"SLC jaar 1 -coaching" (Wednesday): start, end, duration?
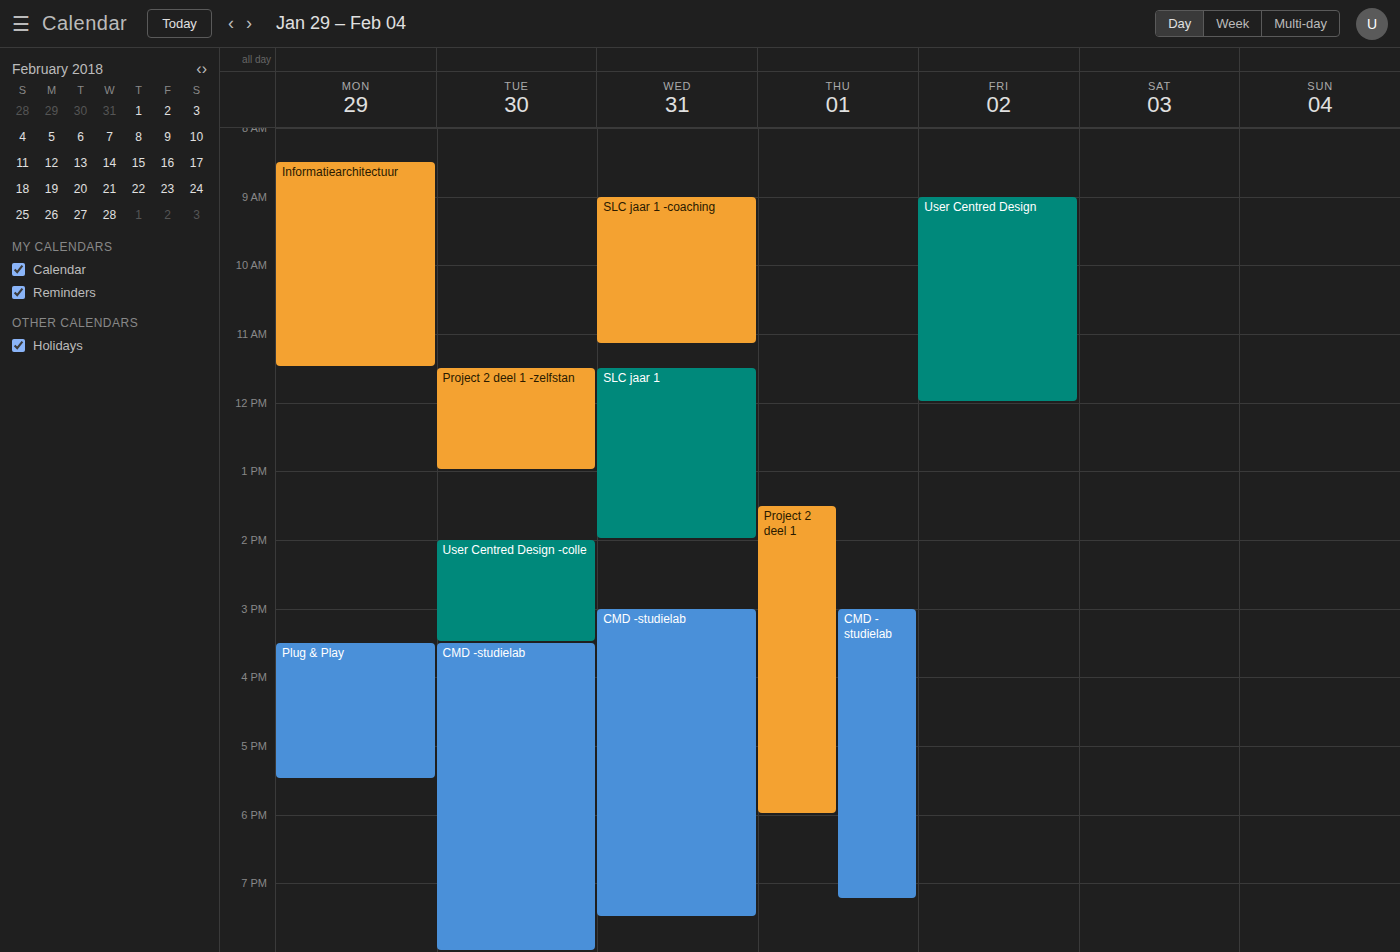
9:00 AM to 11:10 AM, 2 hours 10 minutes